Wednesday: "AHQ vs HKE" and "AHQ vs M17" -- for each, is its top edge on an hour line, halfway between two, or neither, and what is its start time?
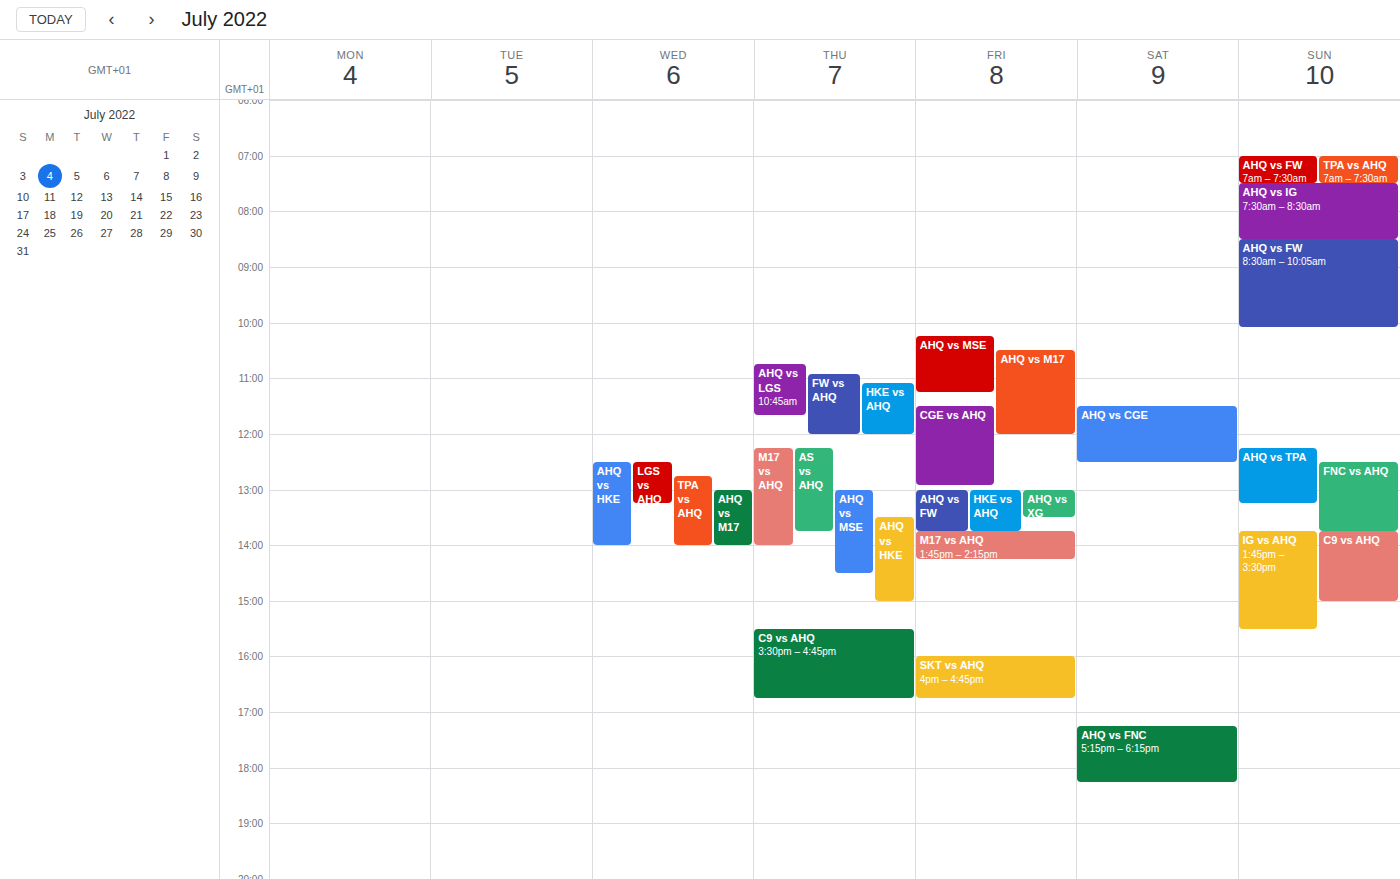
"AHQ vs HKE": 12:30 PM, halfway between the 12 PM and 1 PM lines. "AHQ vs M17": 1:00 PM, exactly on the 1 PM line.